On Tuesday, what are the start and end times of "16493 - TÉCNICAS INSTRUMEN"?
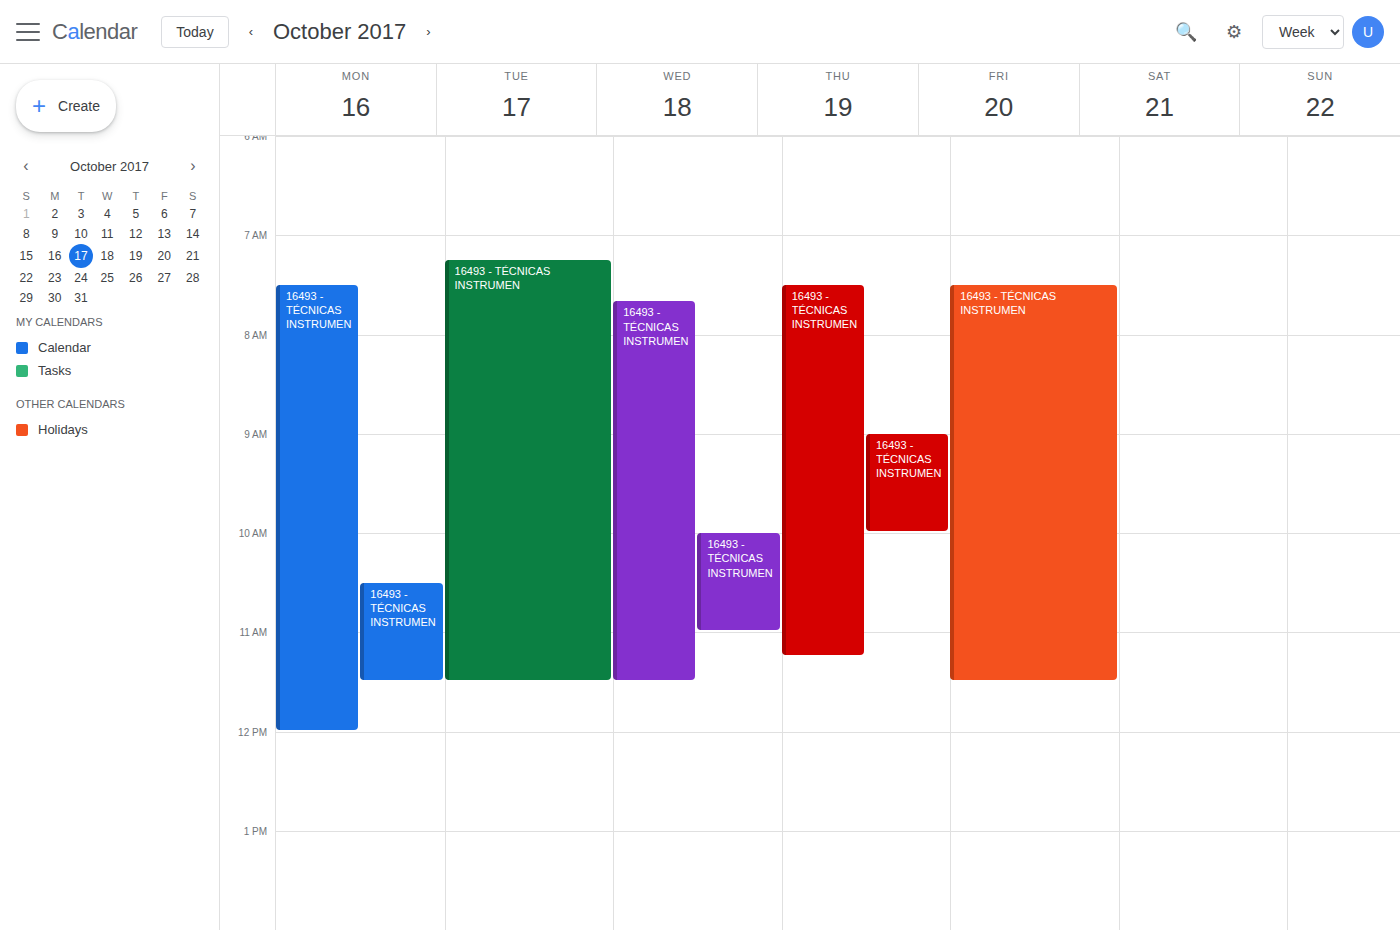
7:15 AM to 11:30 AM